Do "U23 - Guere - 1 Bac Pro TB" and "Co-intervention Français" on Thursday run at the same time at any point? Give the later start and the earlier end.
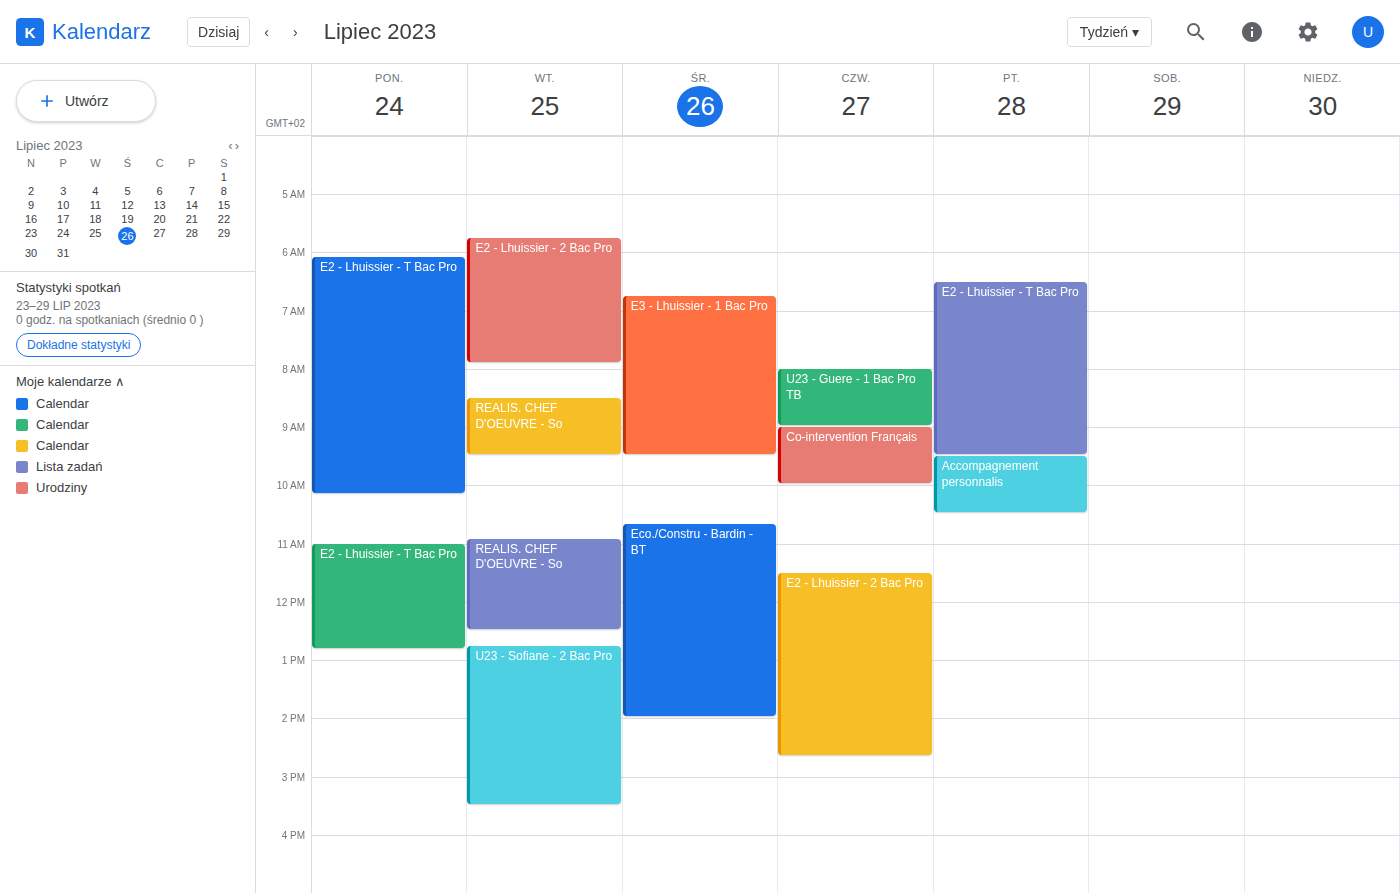
"U23 - Guere - 1 Bac Pro TB" ends at 9:00 AM, exactly when "Co-intervention Français" starts -- they touch but do not overlap.